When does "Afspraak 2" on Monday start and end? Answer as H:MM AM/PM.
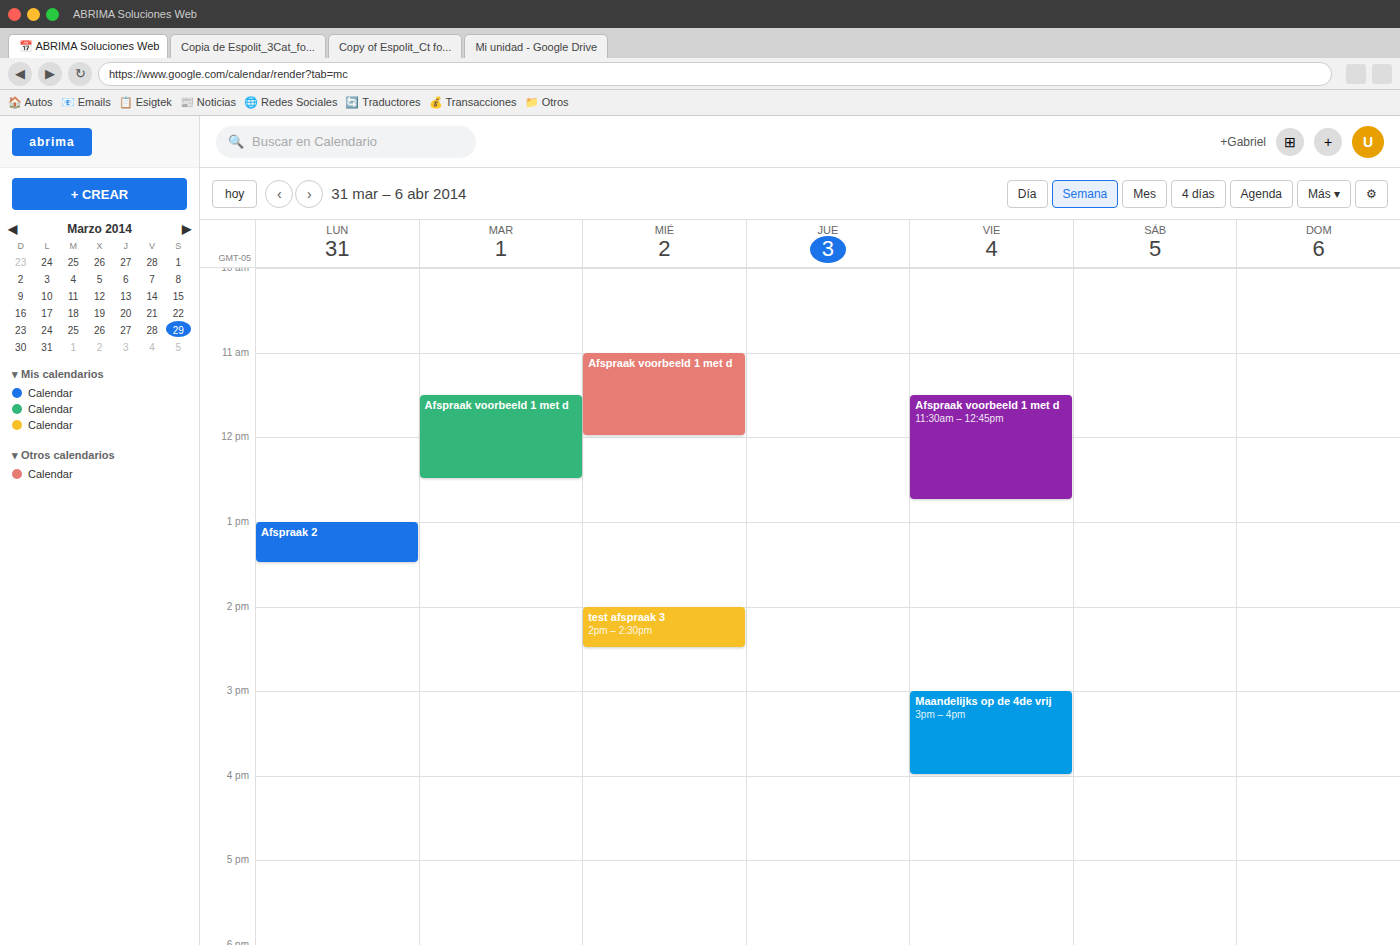
1:00 PM to 1:30 PM